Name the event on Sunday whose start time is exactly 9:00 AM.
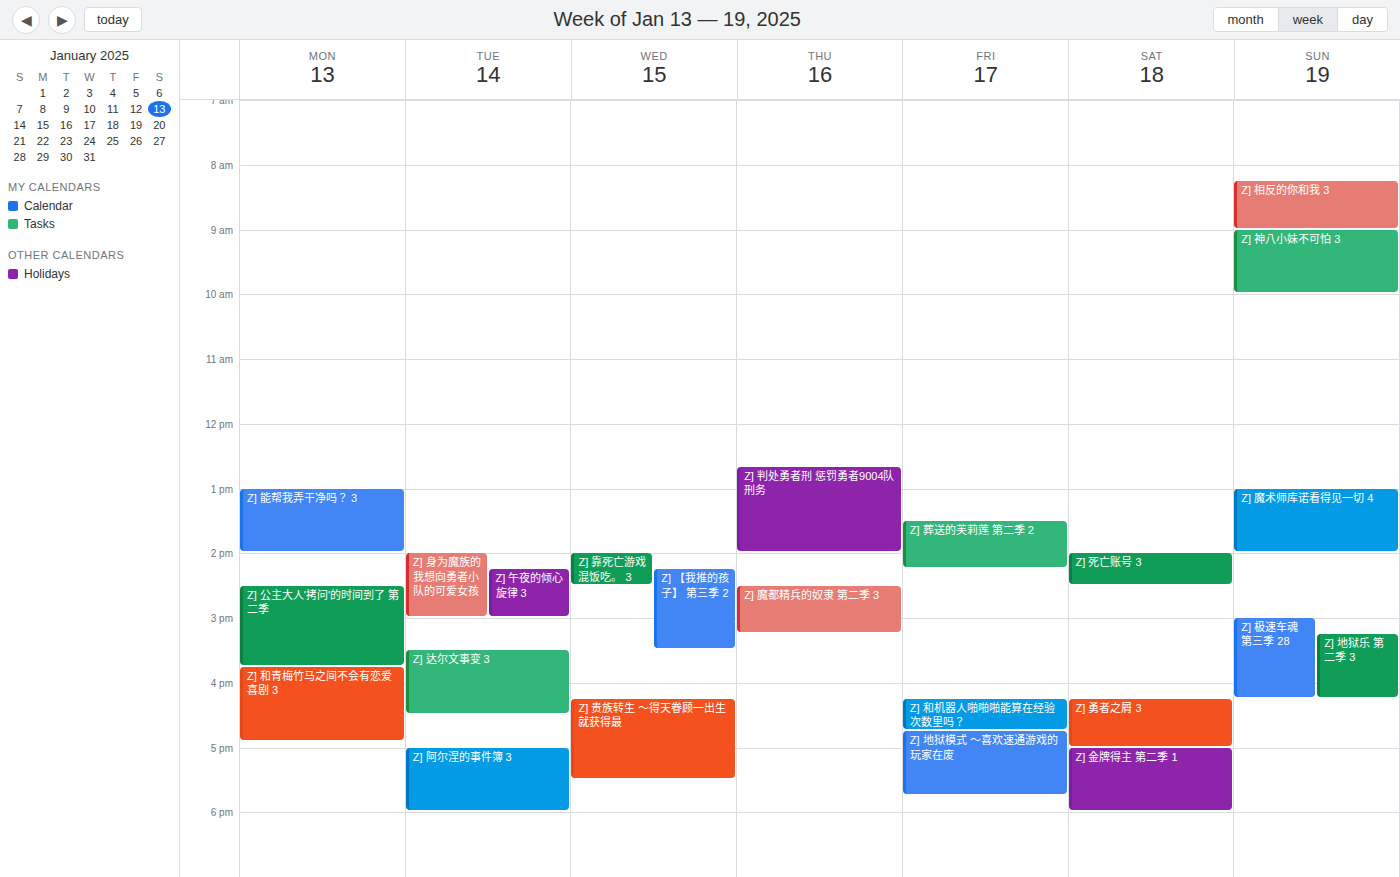
"Z] 神八小妹不可怕 3"